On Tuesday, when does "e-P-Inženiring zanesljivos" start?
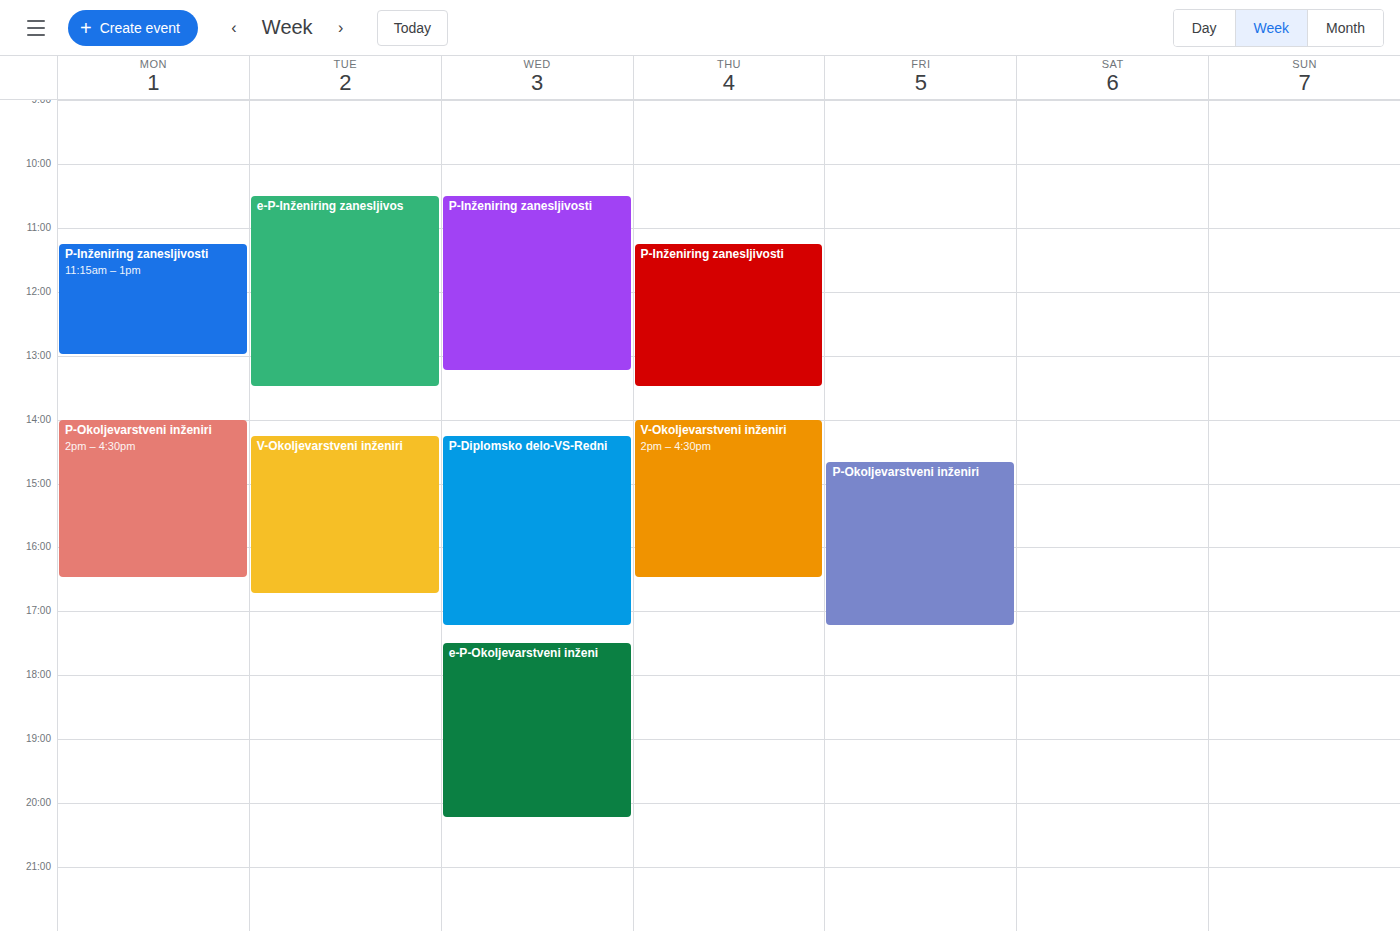
10:30 AM